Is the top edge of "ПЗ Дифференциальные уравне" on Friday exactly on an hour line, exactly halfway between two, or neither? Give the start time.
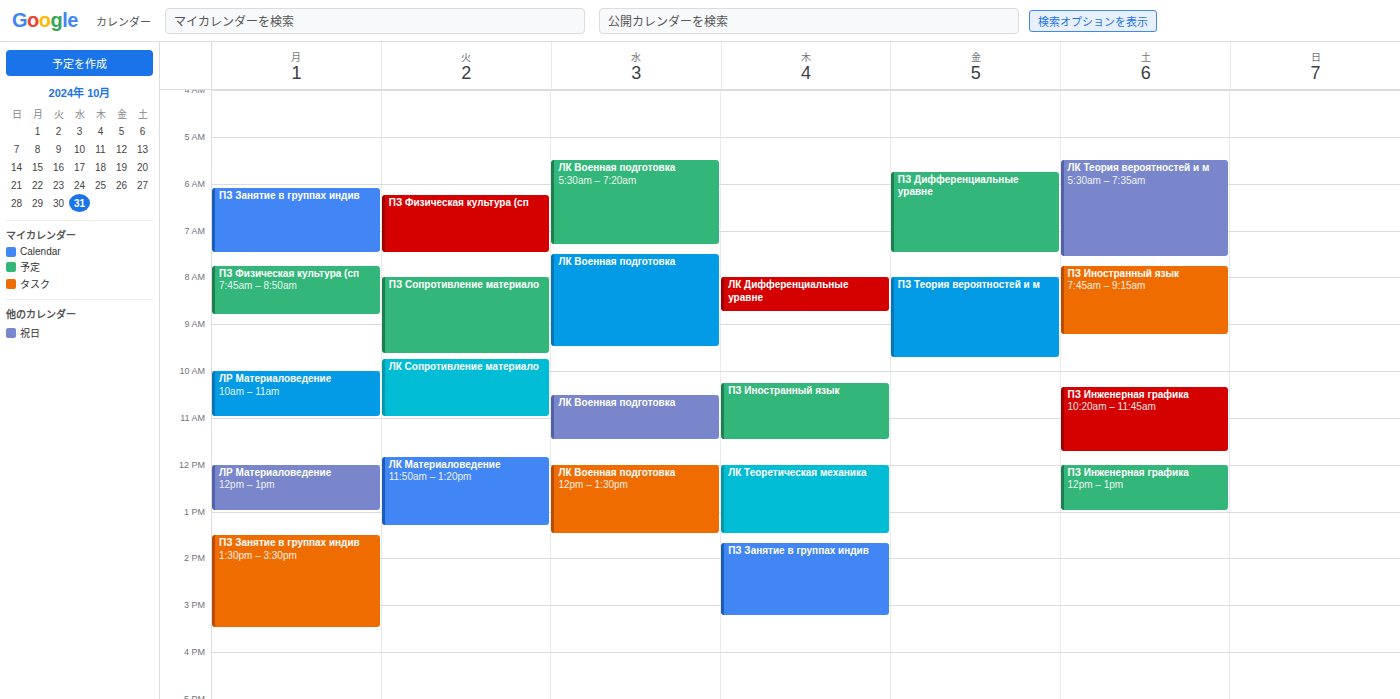
05:45 -- neither: three quarters of the way from the 05:00 line to the 06:00 line.